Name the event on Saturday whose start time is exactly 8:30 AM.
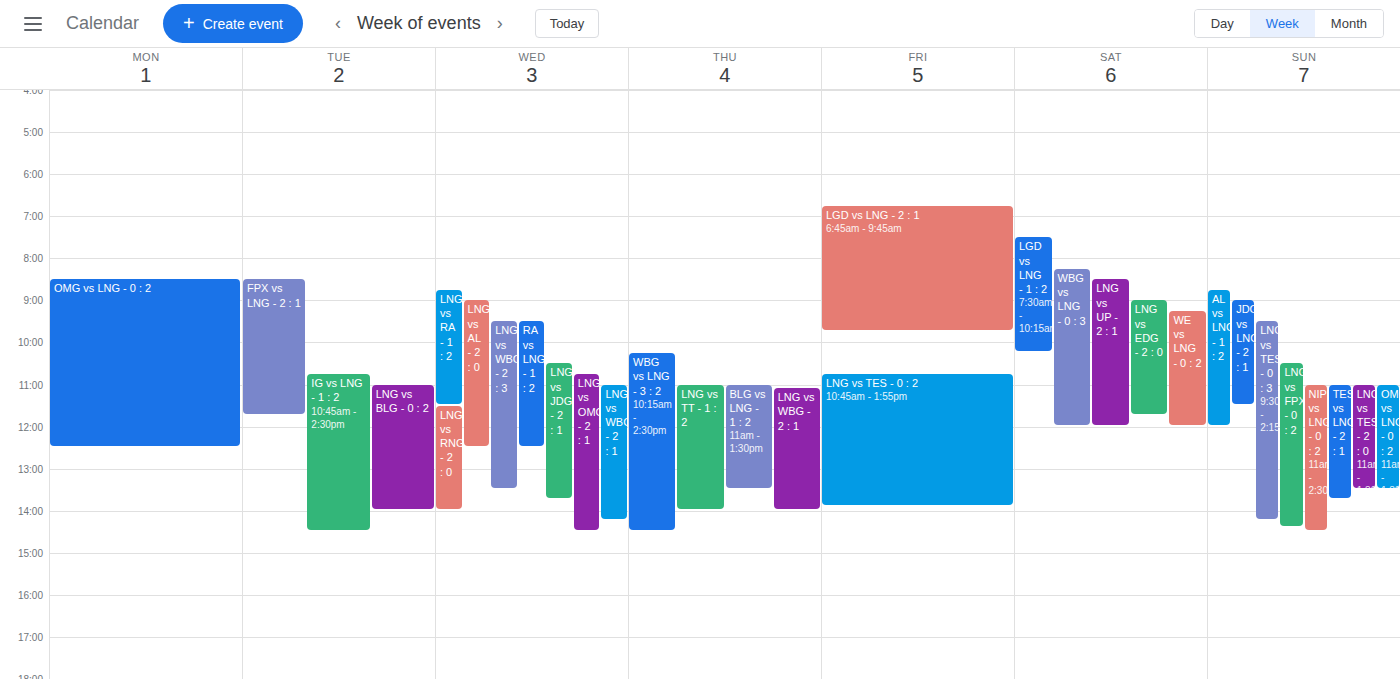
"LNG vs UP - 2 : 1"